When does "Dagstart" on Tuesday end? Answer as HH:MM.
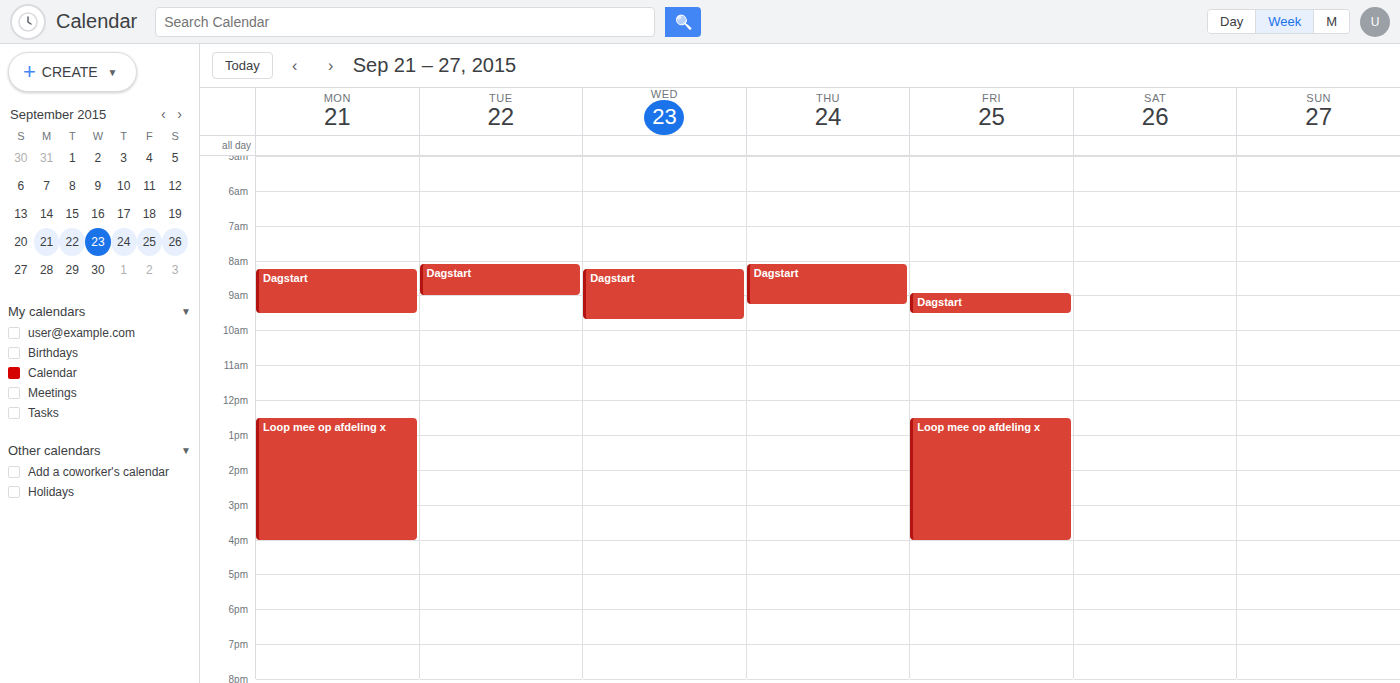
09:00